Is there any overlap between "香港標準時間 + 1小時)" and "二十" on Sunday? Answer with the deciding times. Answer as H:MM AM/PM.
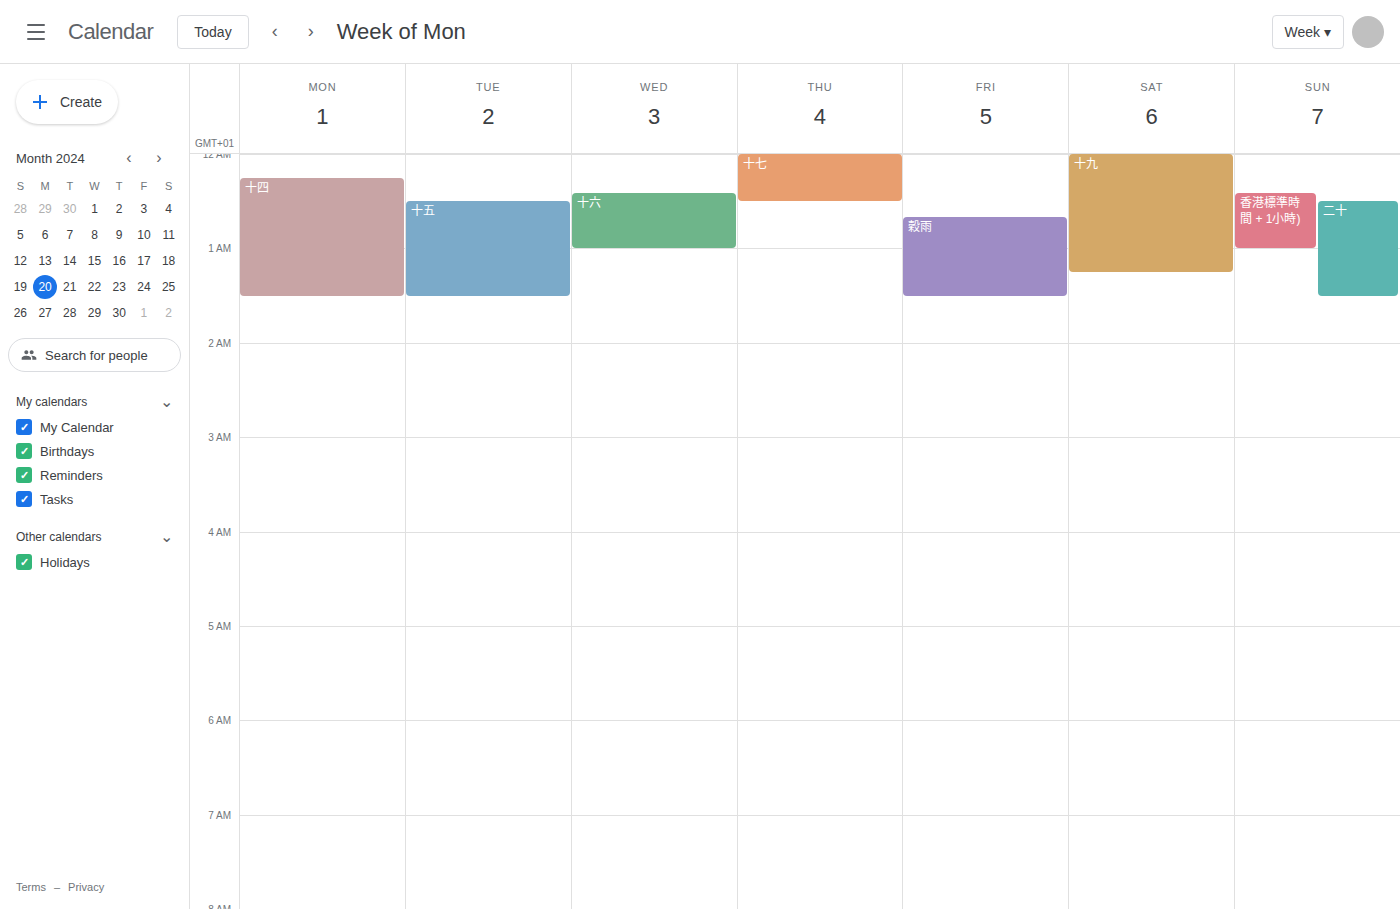
"二十" starts at 12:30 AM, before "香港標準時間 + 1小時)" ends at 1:00 AM -- they overlap.